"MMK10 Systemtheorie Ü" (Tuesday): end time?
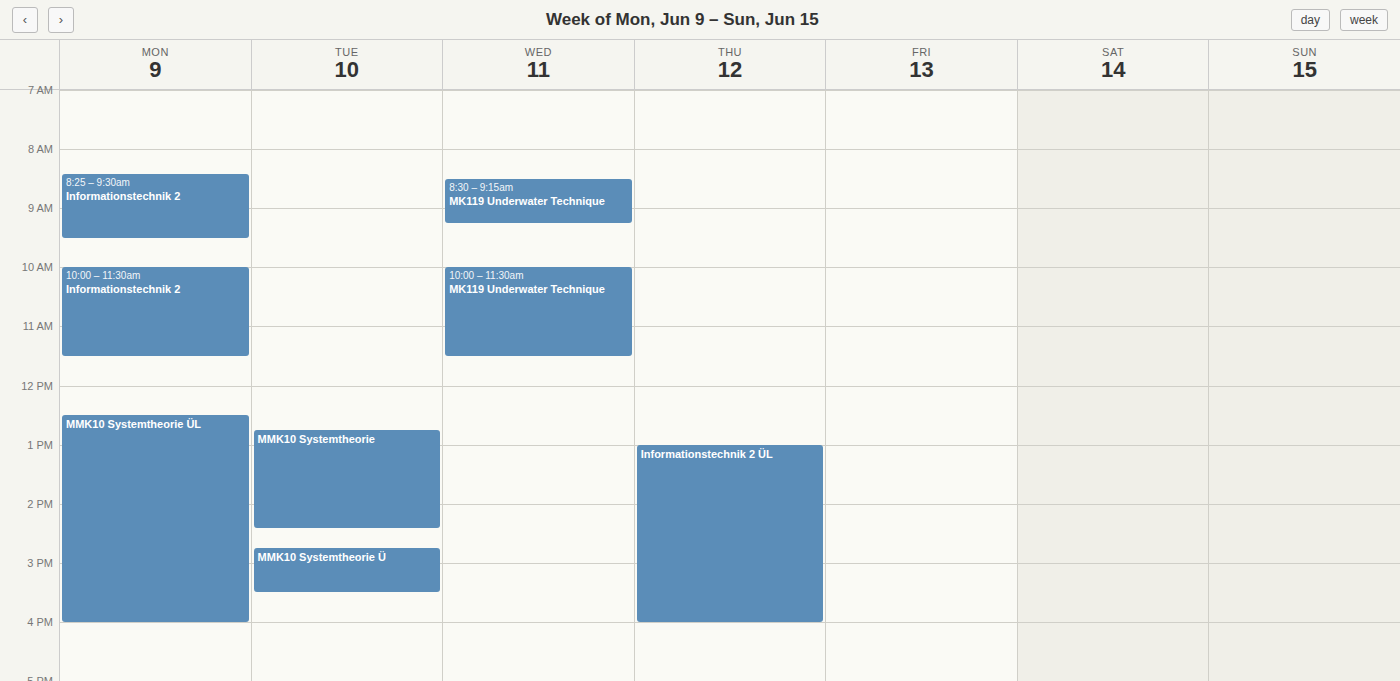
3:30 PM